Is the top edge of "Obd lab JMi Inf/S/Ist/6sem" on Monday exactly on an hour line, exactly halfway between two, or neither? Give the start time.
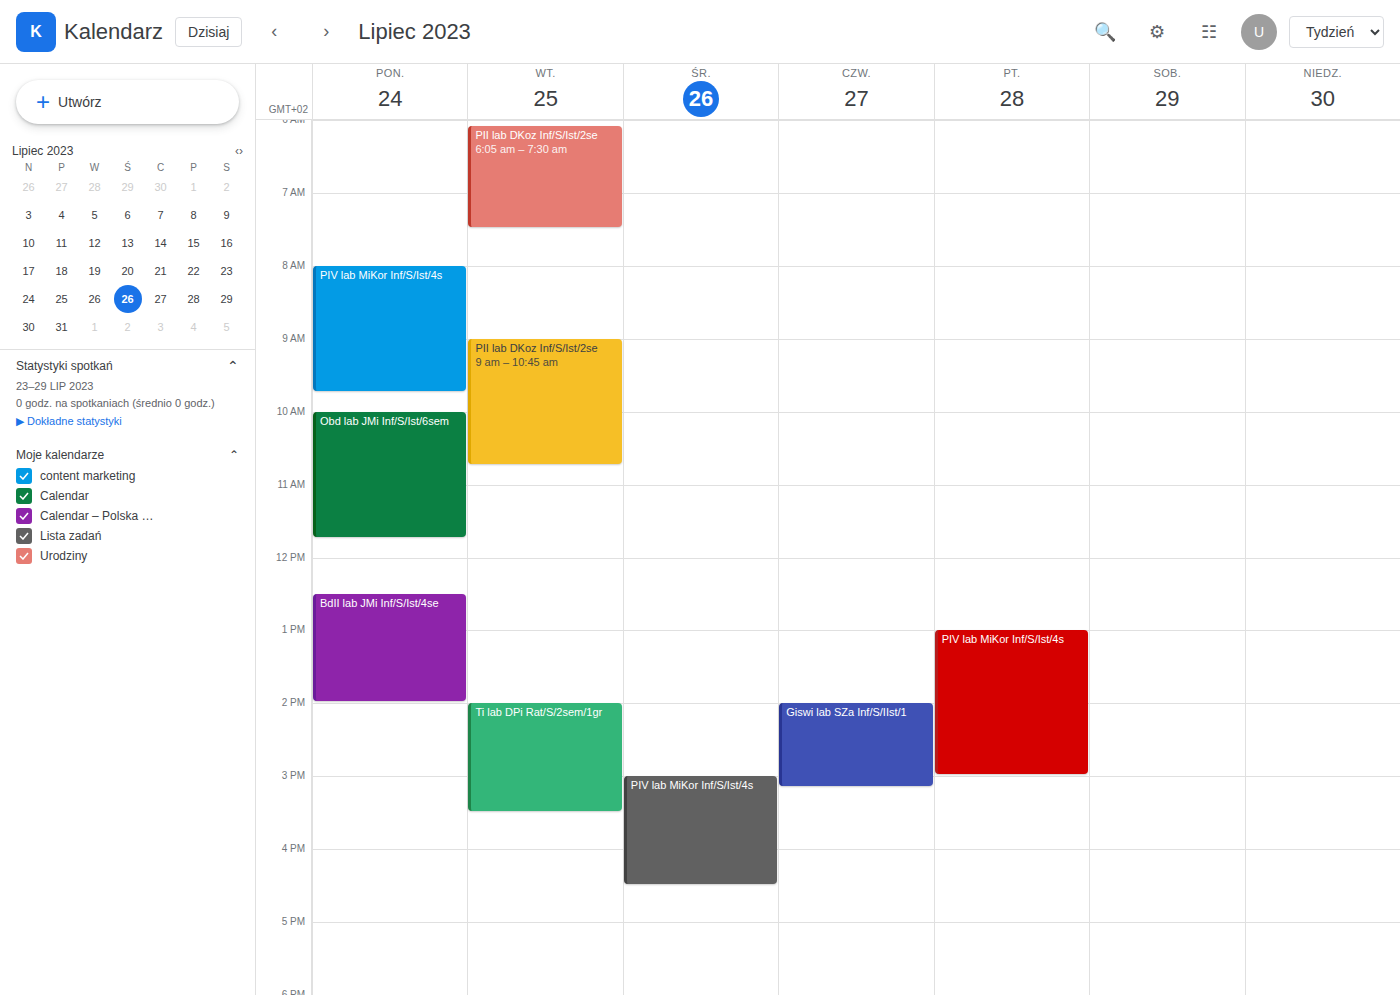
10:00 -- exactly on the 10:00 line.